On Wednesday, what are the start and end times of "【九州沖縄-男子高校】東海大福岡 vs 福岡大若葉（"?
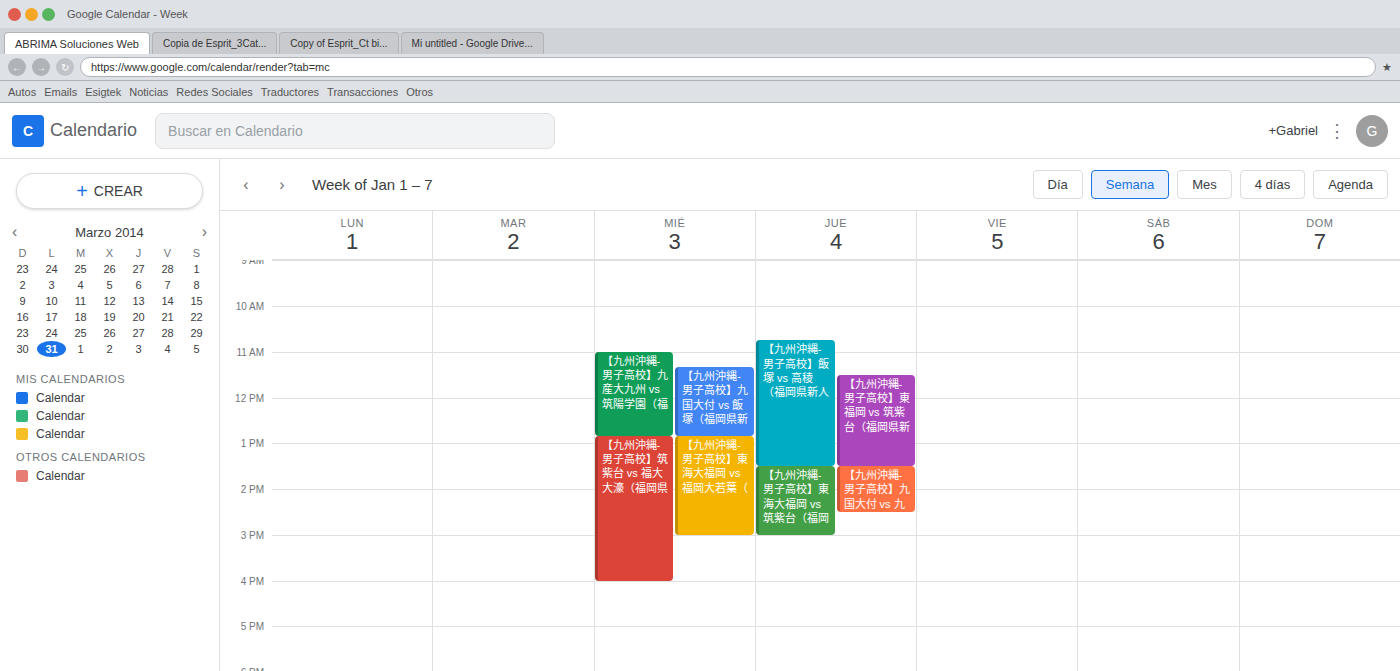
12:50 PM to 3:00 PM